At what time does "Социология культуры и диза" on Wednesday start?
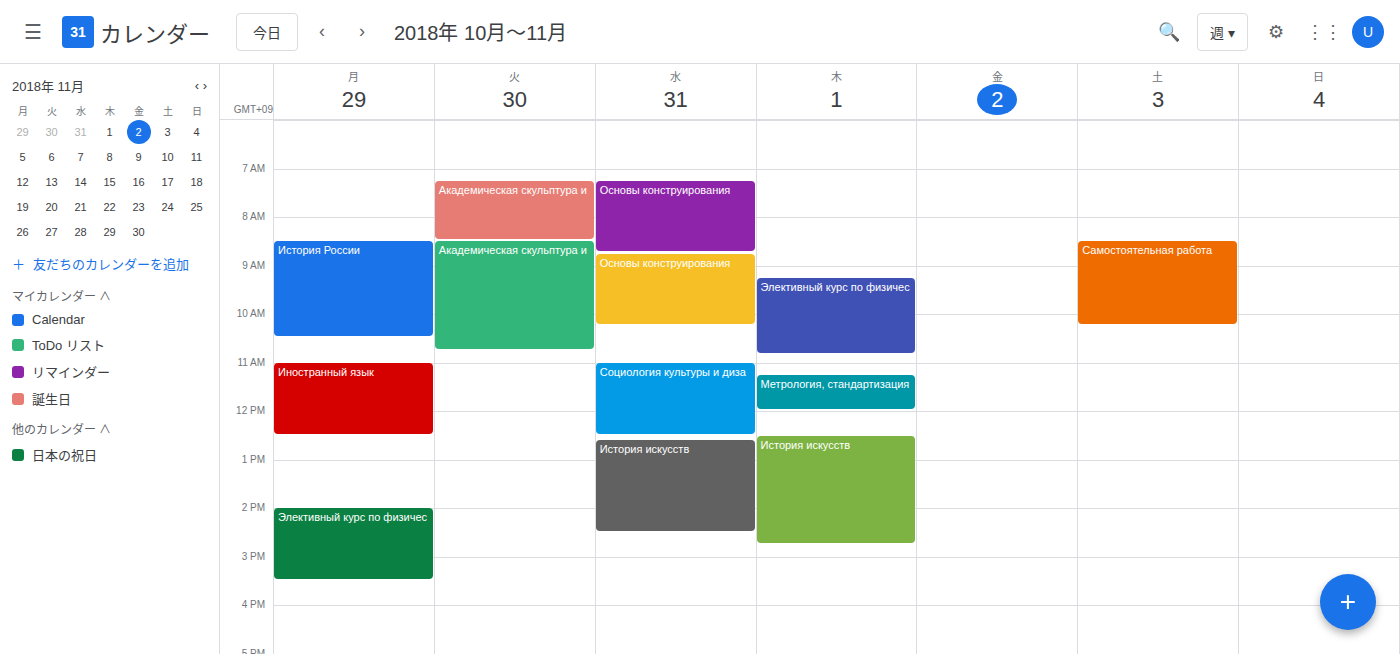
11:00 AM